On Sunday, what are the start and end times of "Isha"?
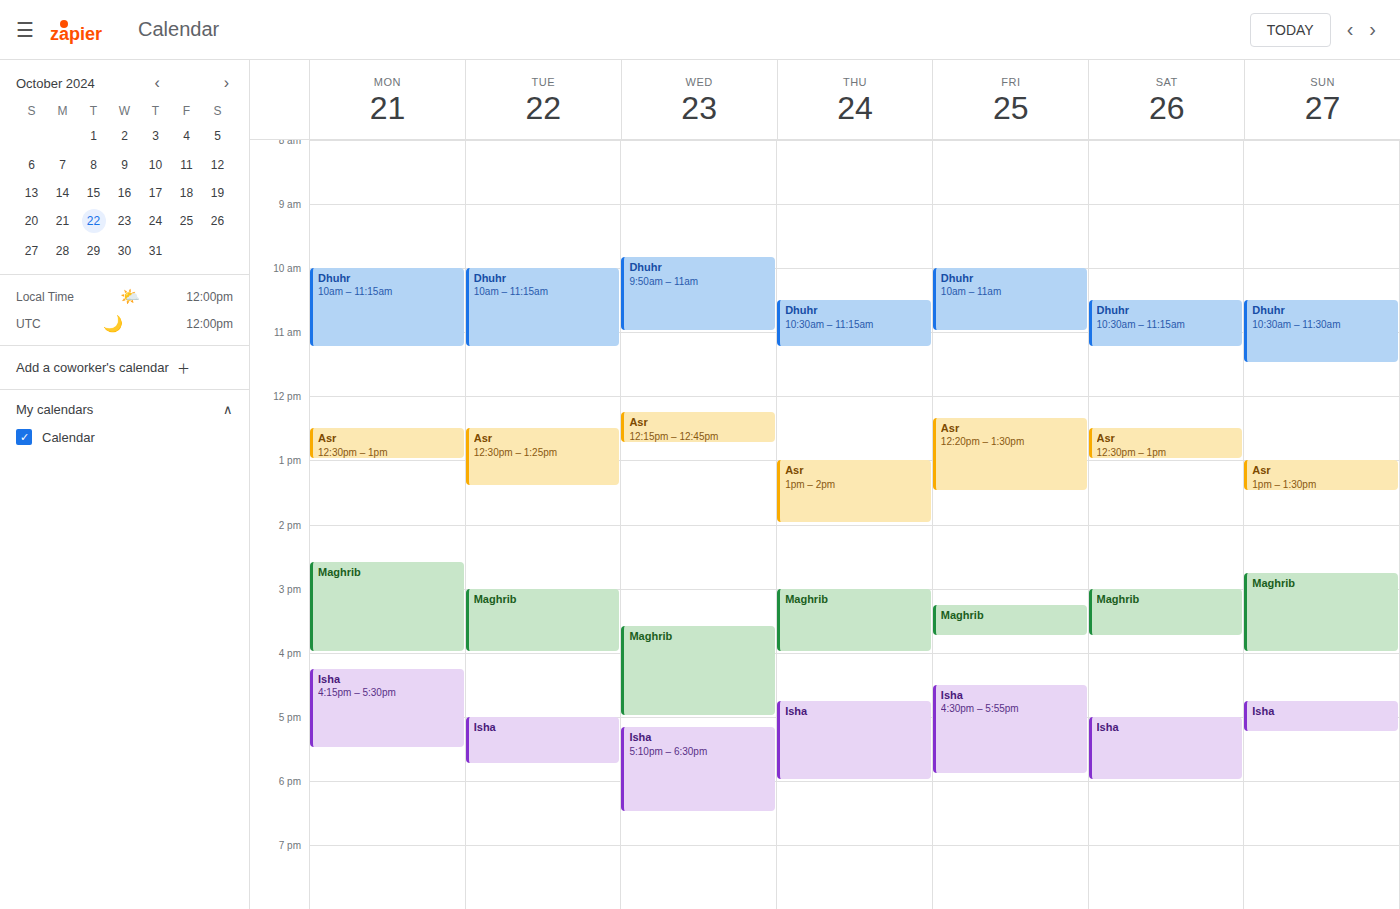
16:45 to 17:15